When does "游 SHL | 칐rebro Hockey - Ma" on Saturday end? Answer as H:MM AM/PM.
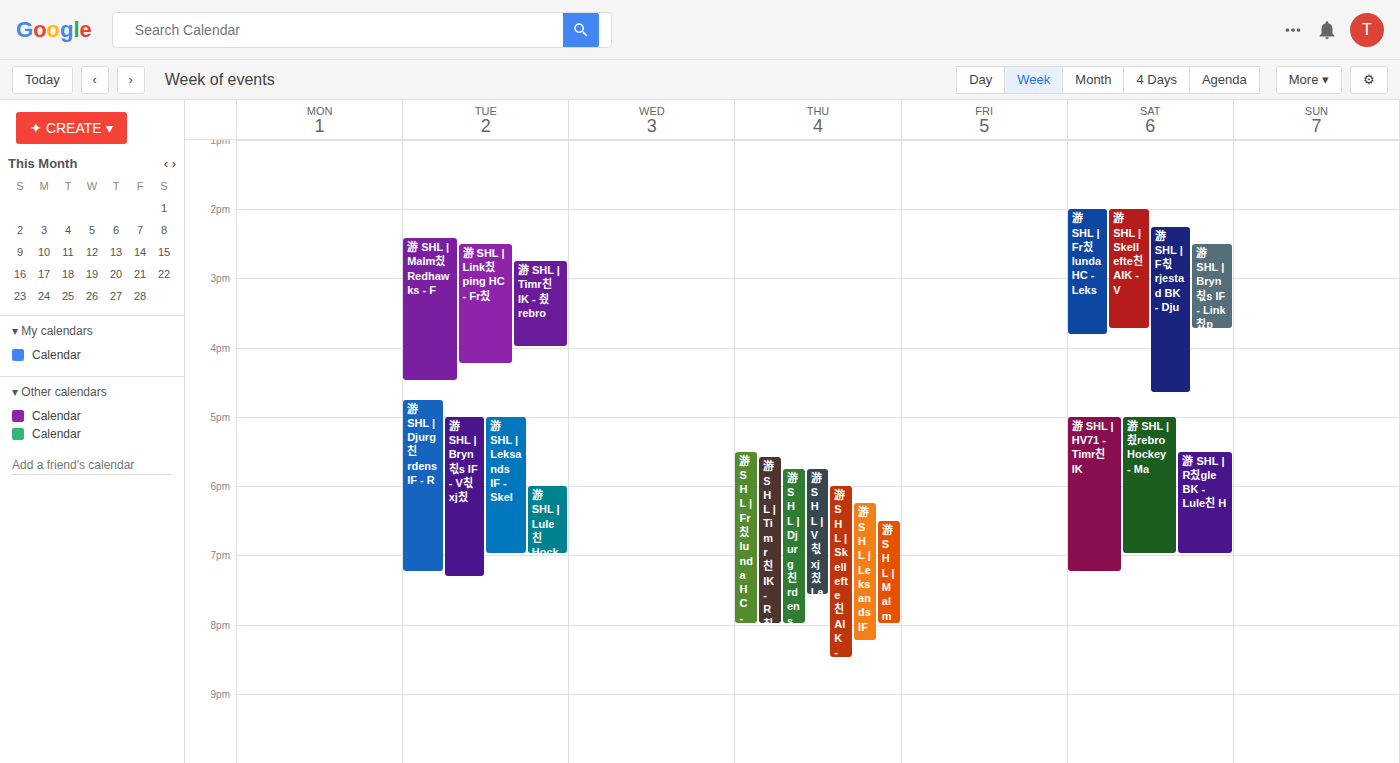
7:00 PM